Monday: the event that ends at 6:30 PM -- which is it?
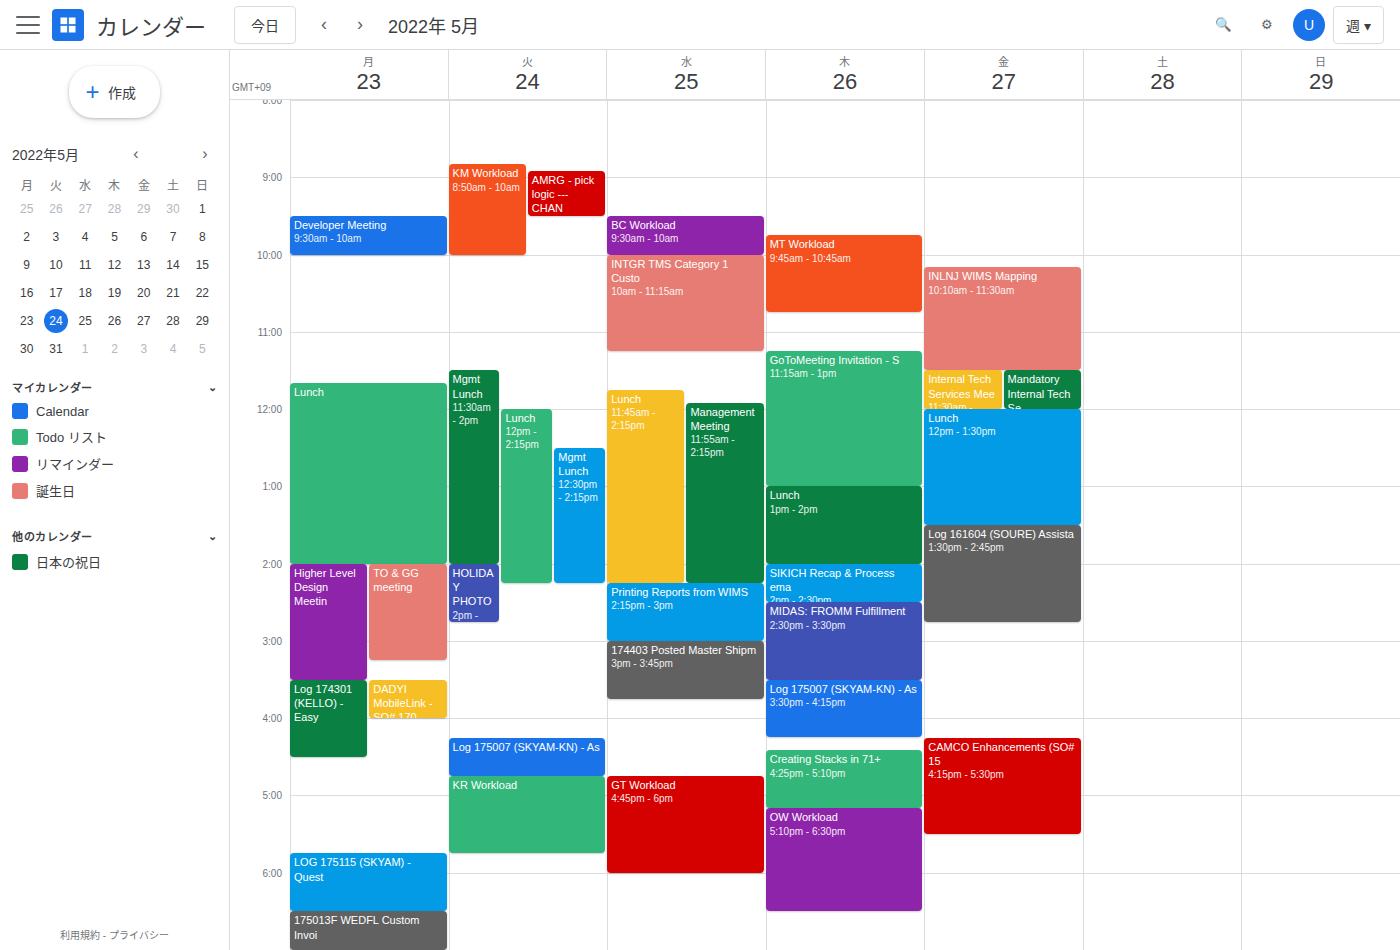
"LOG 175115 (SKYAM) - Quest"